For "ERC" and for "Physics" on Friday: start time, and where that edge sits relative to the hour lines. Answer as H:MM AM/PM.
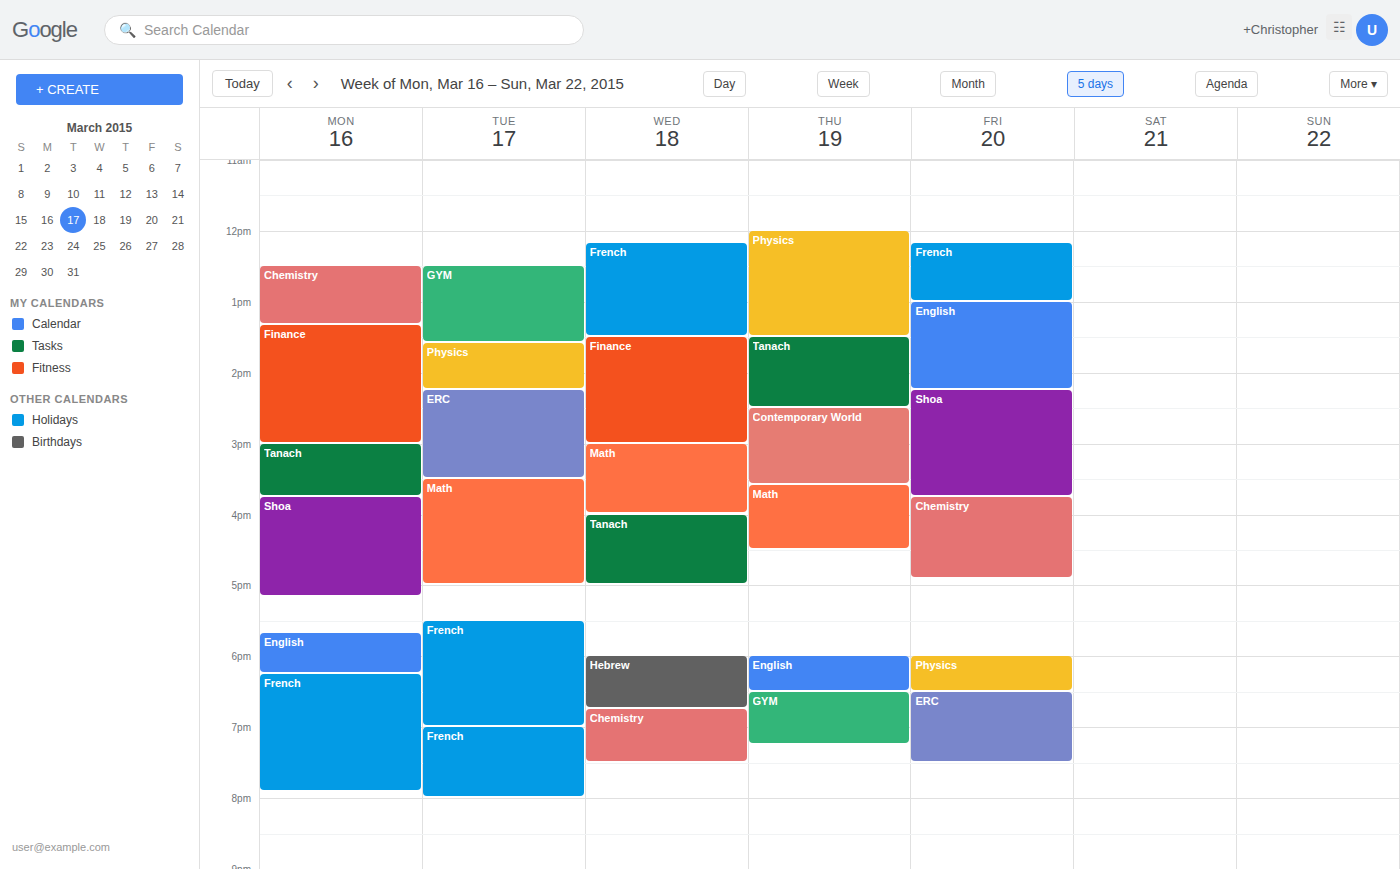
"ERC": 6:30 PM, halfway between the 6 PM and 7 PM lines. "Physics": 6:00 PM, exactly on the 6 PM line.